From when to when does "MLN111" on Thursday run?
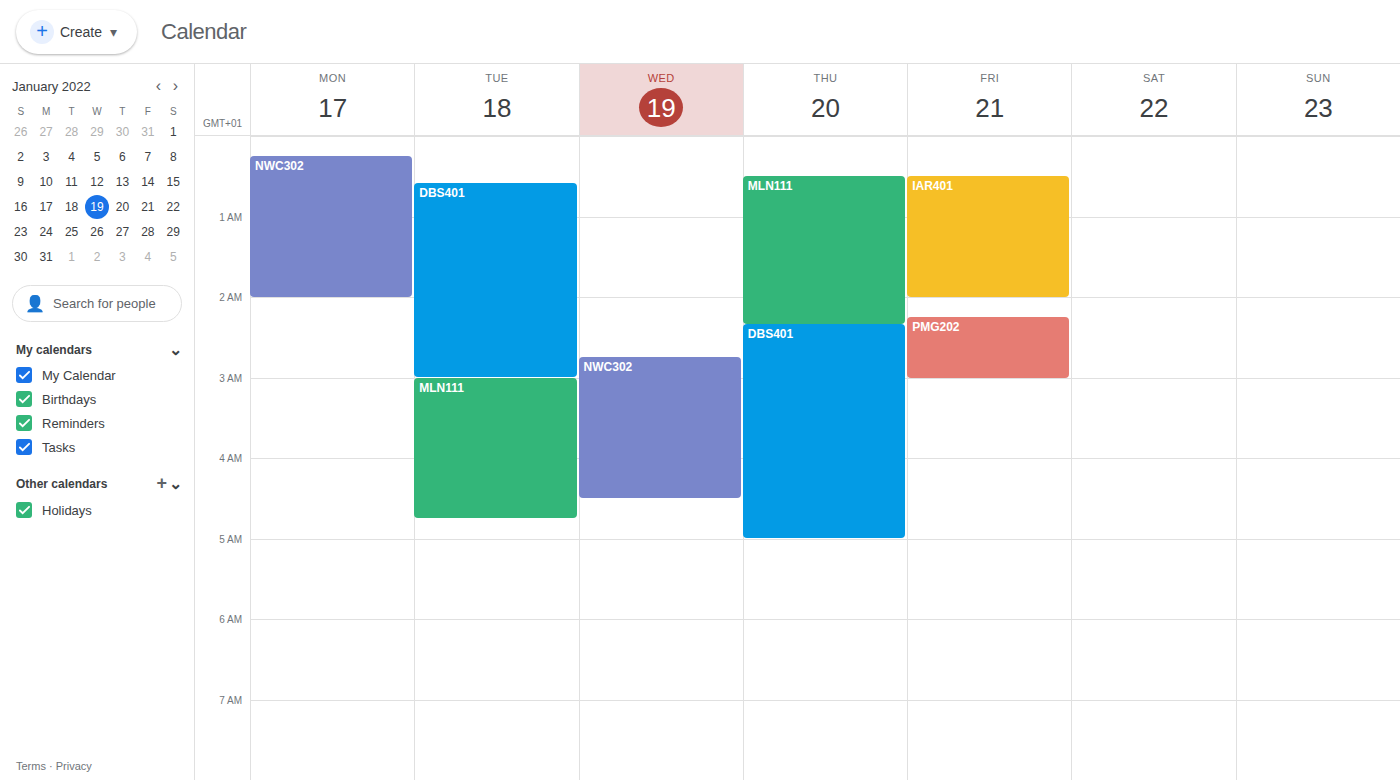
00:30 to 02:20